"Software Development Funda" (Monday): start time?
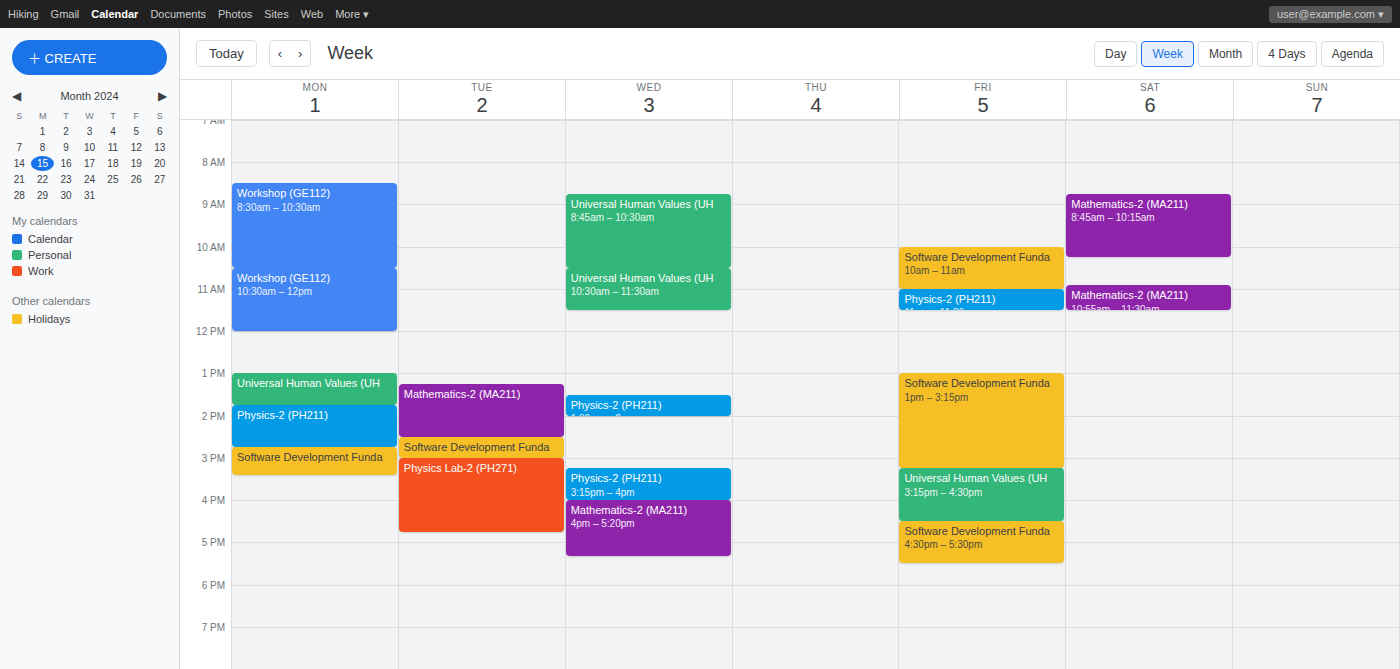
2:45 PM